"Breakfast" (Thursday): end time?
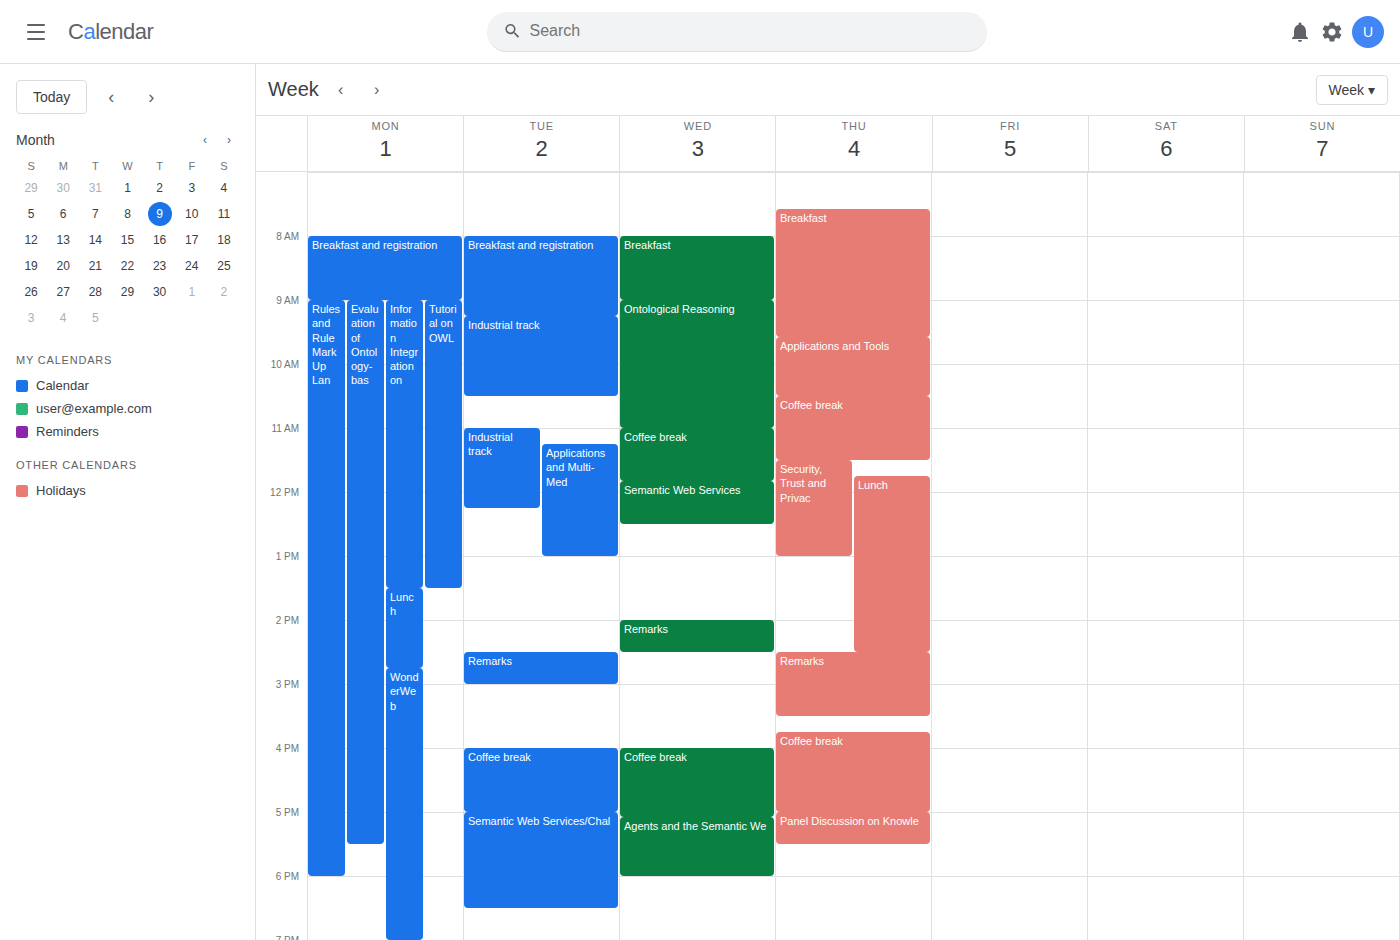
9:35 AM